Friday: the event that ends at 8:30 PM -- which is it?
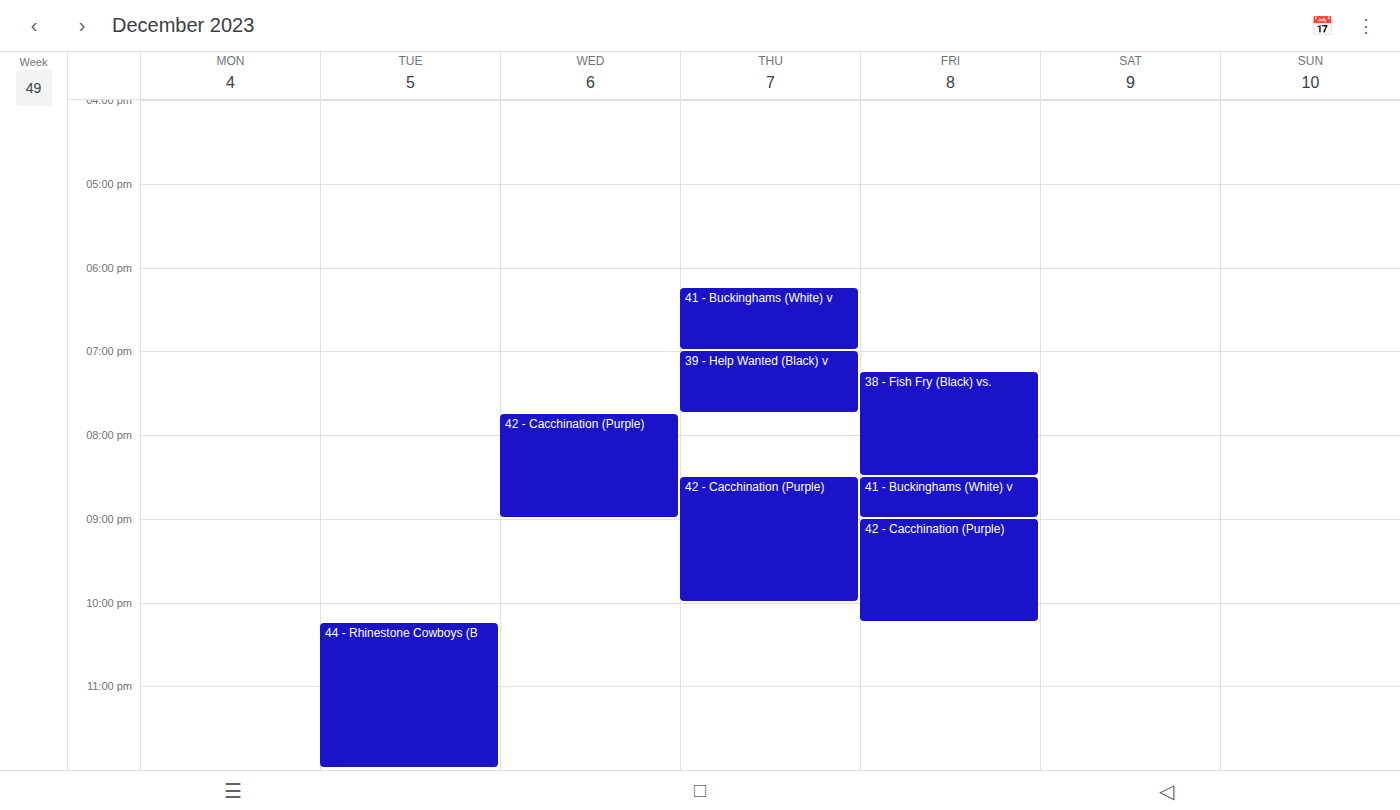
"38 - Fish Fry (Black) vs."